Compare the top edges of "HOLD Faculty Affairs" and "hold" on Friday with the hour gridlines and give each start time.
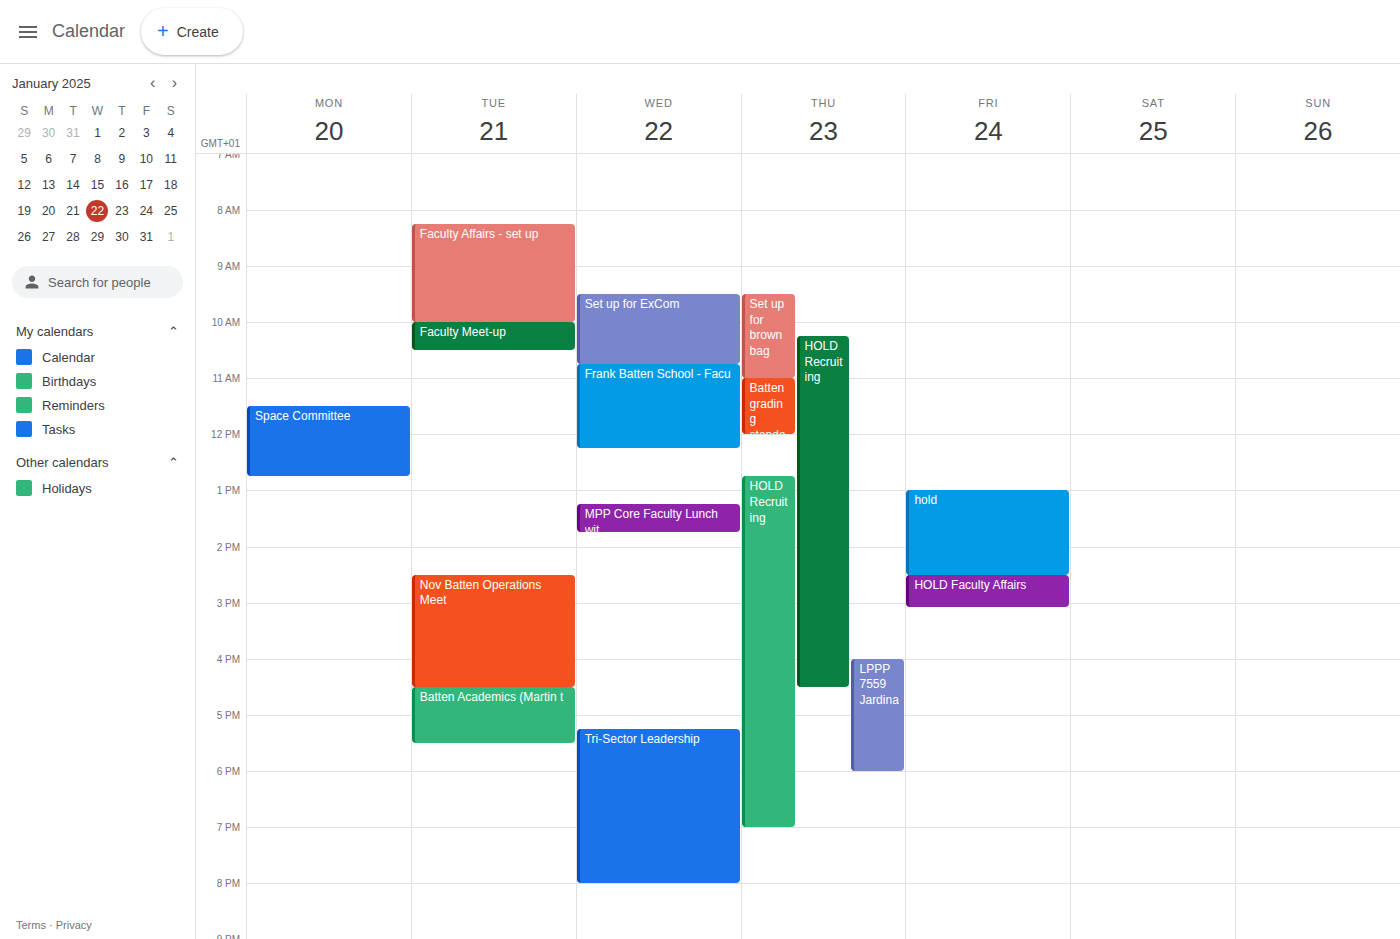
"HOLD Faculty Affairs": 2:30 PM, halfway between the 2 PM and 3 PM lines. "hold": 1:00 PM, exactly on the 1 PM line.